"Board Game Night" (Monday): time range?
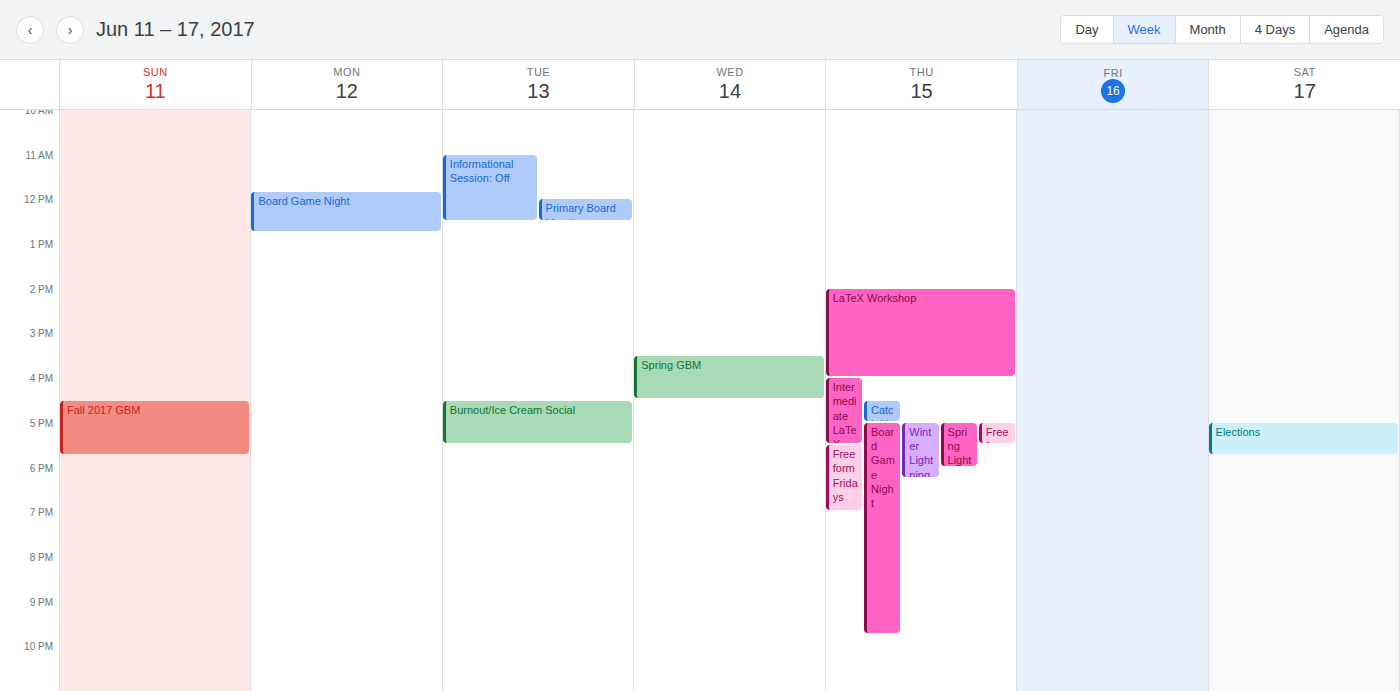
11:50 AM to 12:45 PM